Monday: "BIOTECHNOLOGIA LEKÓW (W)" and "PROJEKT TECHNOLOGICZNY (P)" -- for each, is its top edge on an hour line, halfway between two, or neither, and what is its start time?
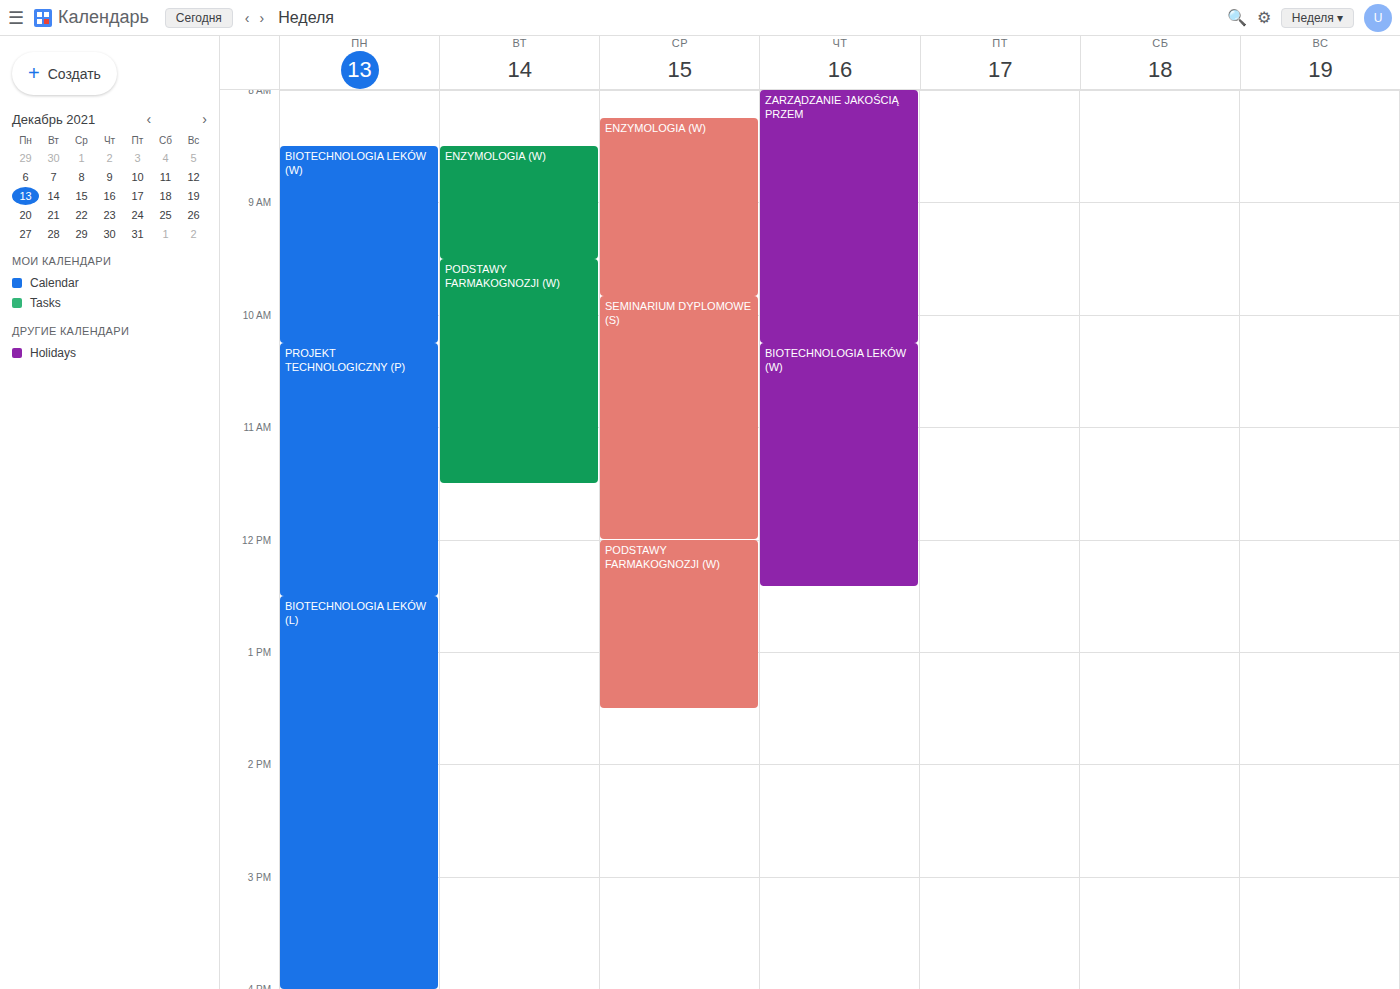
"BIOTECHNOLOGIA LEKÓW (W)": 8:30 AM, halfway between the 8 AM and 9 AM lines. "PROJEKT TECHNOLOGICZNY (P)": 10:15 AM, neither: a quarter of the way from the 10 AM line to the 11 AM line.